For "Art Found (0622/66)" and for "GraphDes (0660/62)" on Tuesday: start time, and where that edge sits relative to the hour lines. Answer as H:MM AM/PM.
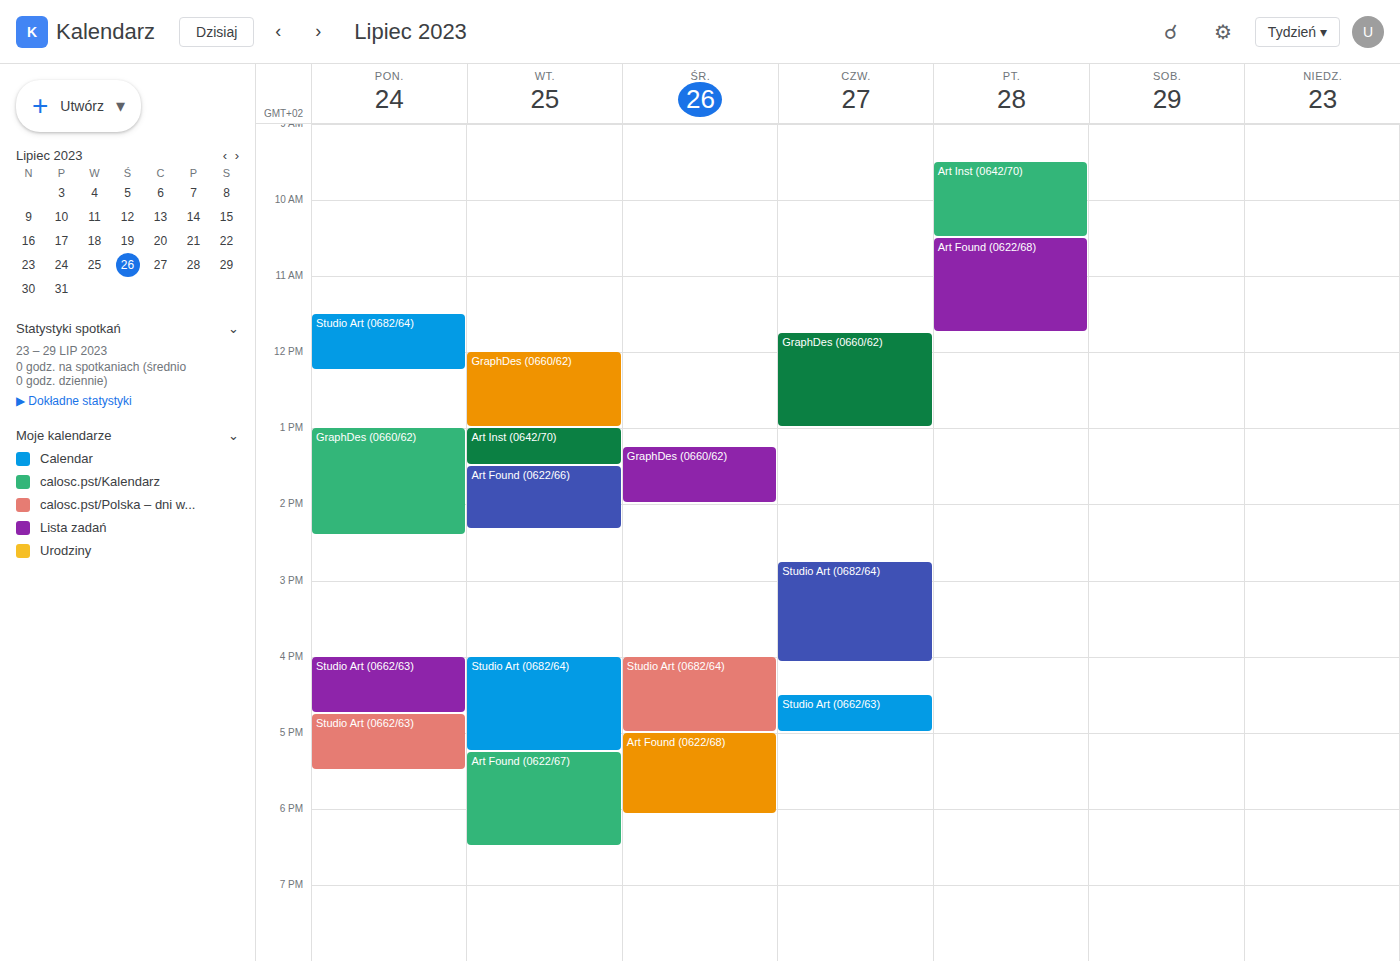
"Art Found (0622/66)": 1:30 PM, halfway between the 1 PM and 2 PM lines. "GraphDes (0660/62)": 12:00 PM, exactly on the 12 PM line.